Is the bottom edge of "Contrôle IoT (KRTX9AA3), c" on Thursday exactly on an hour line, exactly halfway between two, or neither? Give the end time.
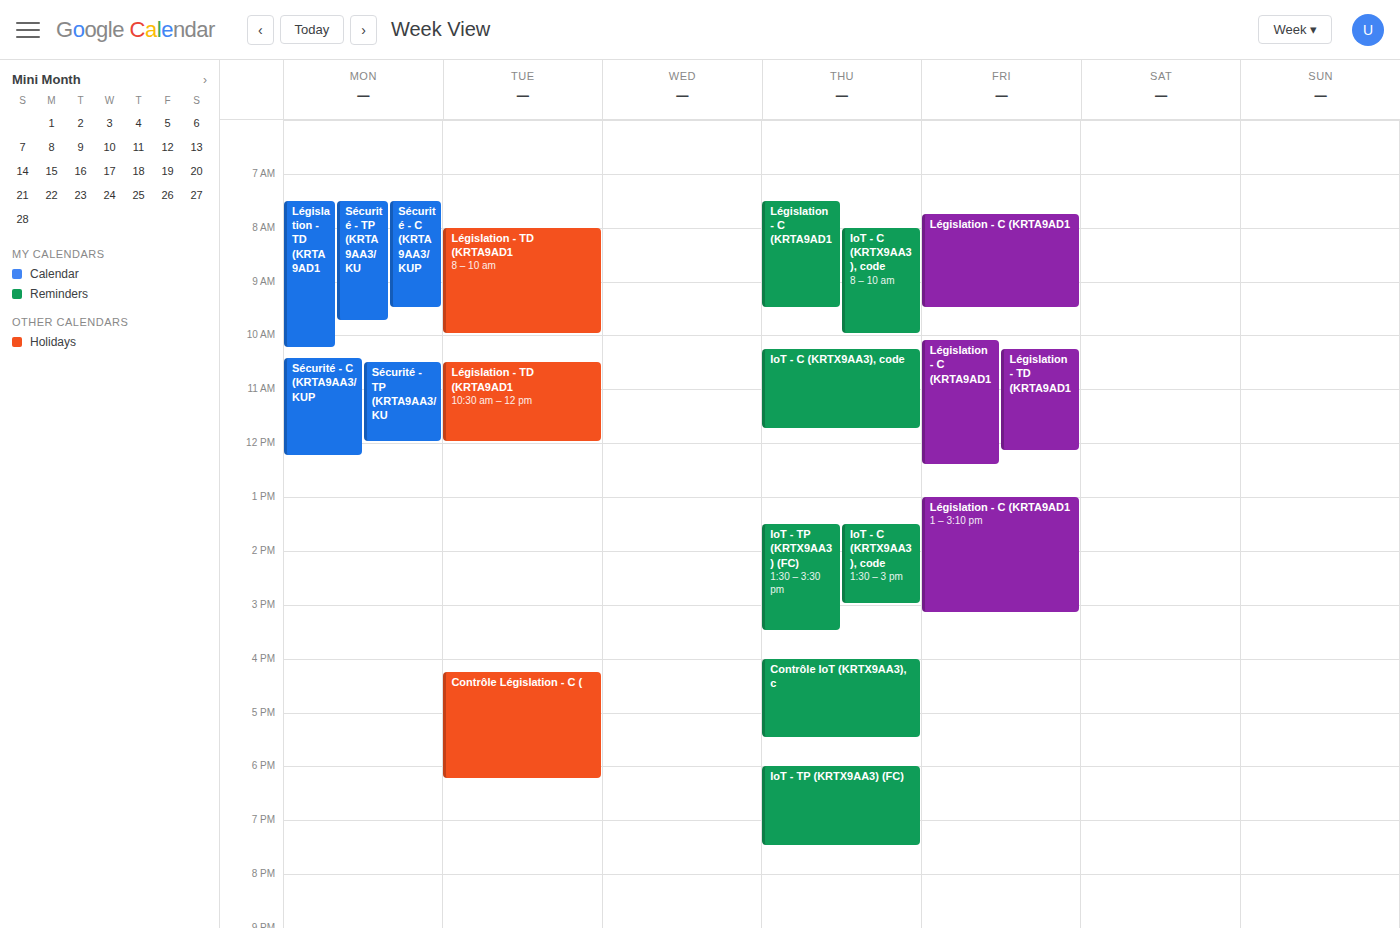
5:30 PM -- halfway between the 5 PM and 6 PM lines.